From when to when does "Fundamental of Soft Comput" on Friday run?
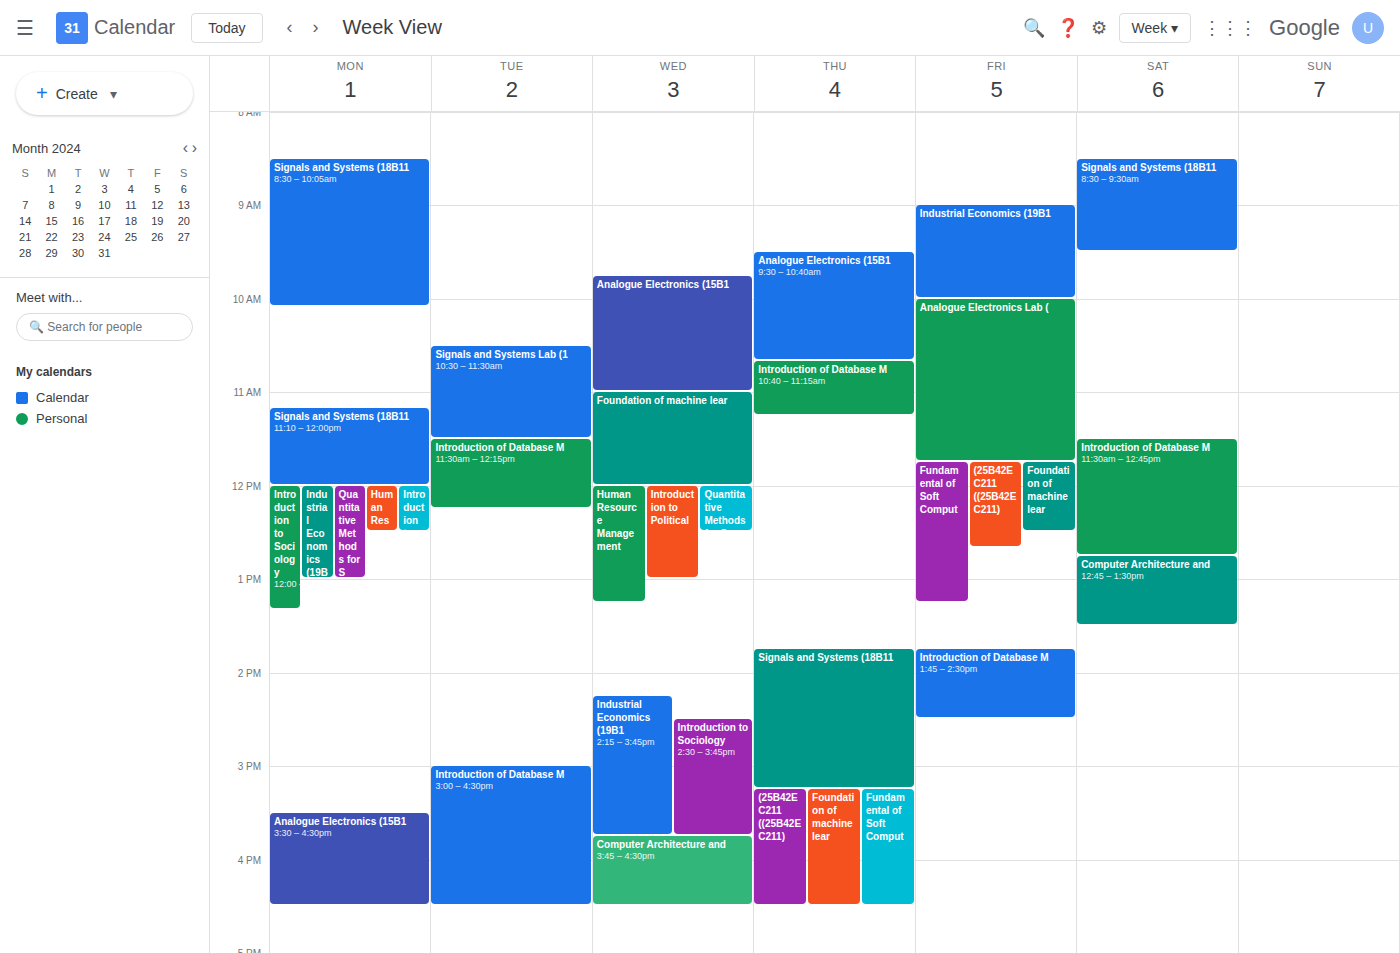
11:45 AM to 1:15 PM